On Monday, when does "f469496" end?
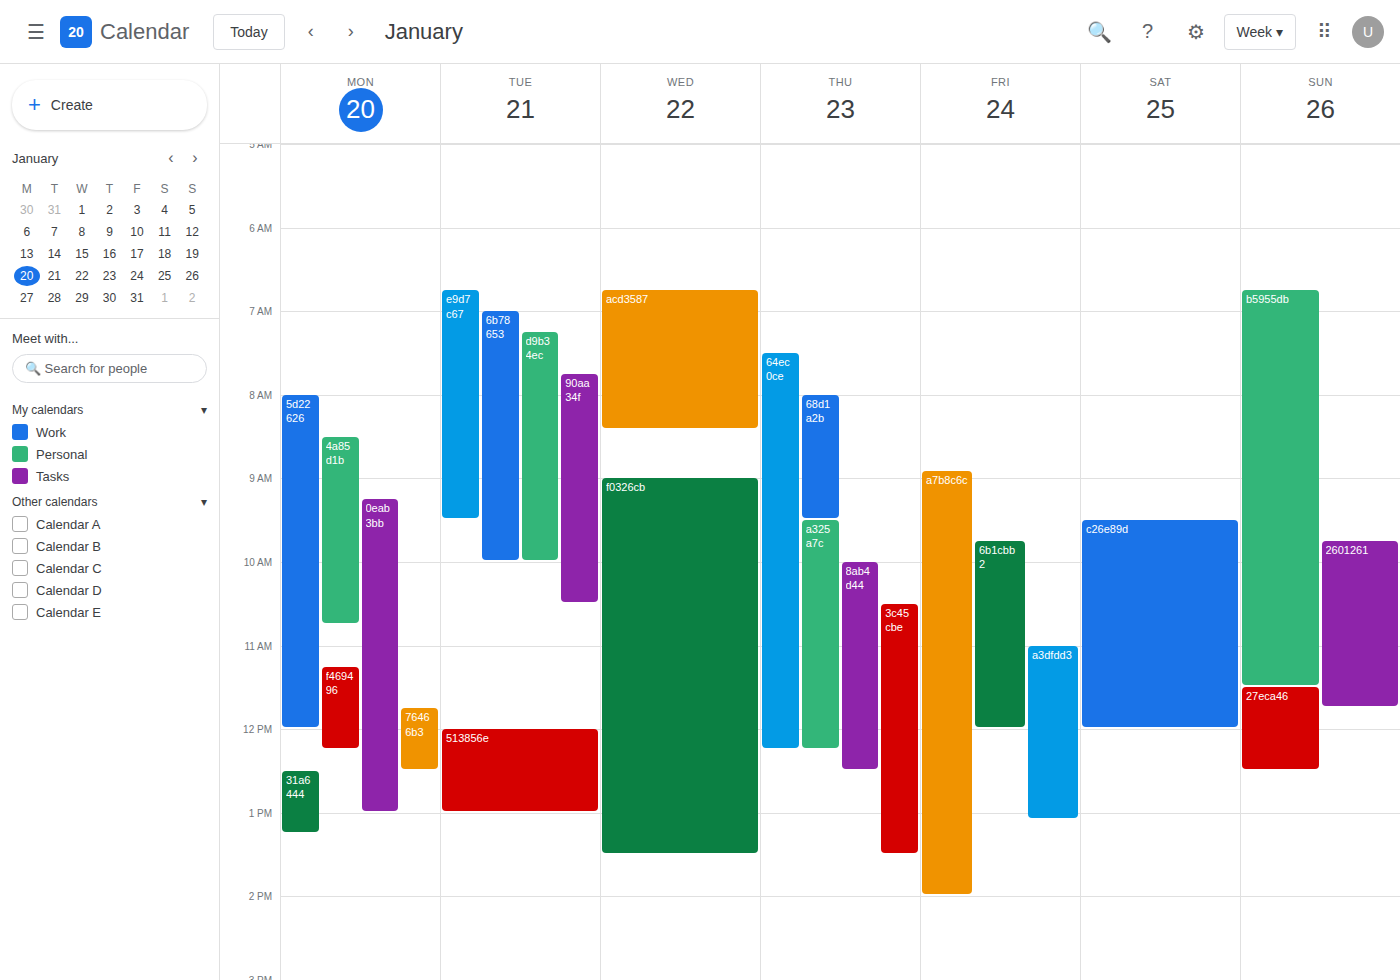
12:15 PM